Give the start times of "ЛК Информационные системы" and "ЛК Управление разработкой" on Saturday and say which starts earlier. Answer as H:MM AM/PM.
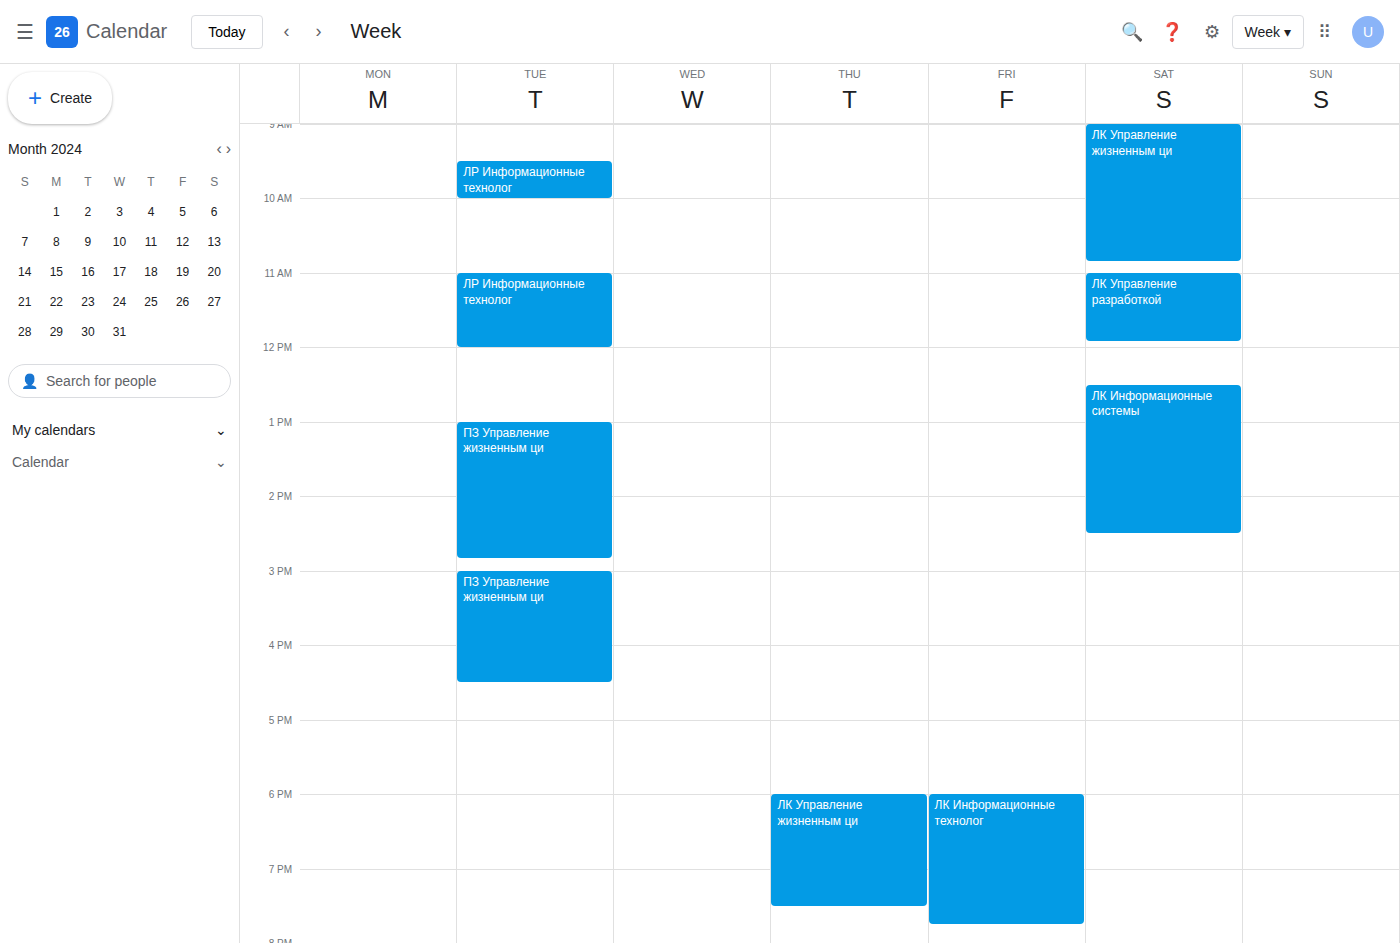
"ЛК Управление разработкой" 11:00 AM; "ЛК Информационные системы" 12:30 PM.